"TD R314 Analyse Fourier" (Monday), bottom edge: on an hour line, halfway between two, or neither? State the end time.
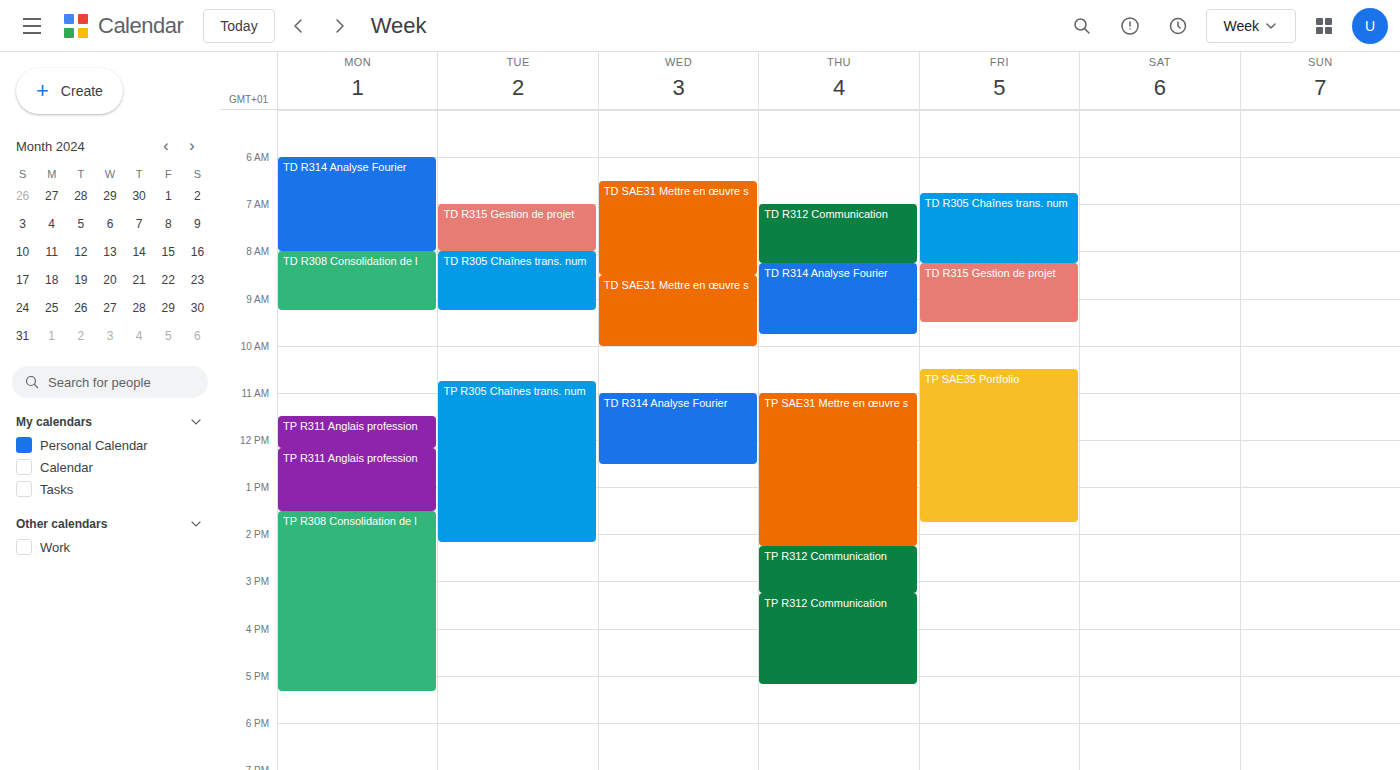
08:00 -- exactly on the 08:00 line.